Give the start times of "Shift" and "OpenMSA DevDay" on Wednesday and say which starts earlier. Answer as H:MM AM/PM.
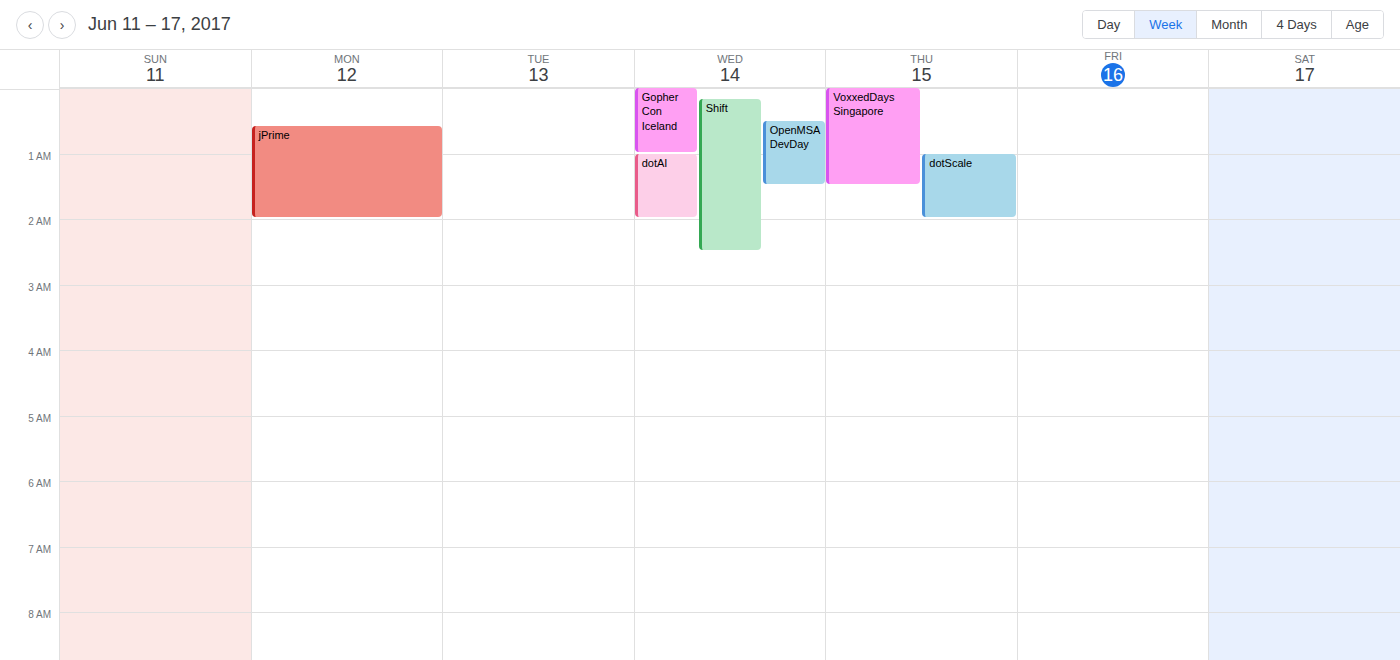
"Shift" 12:10 AM; "OpenMSA DevDay" 12:30 AM.